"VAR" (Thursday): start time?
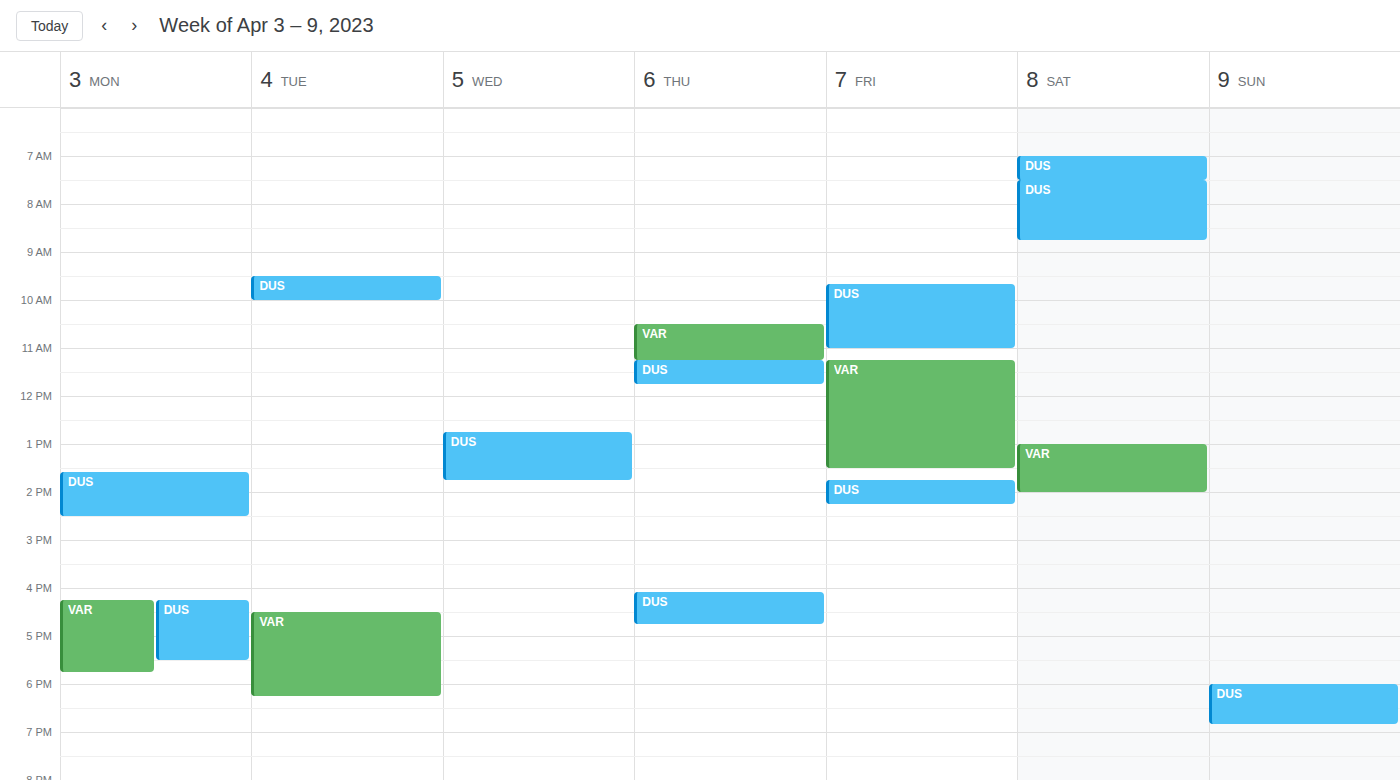
10:30 AM